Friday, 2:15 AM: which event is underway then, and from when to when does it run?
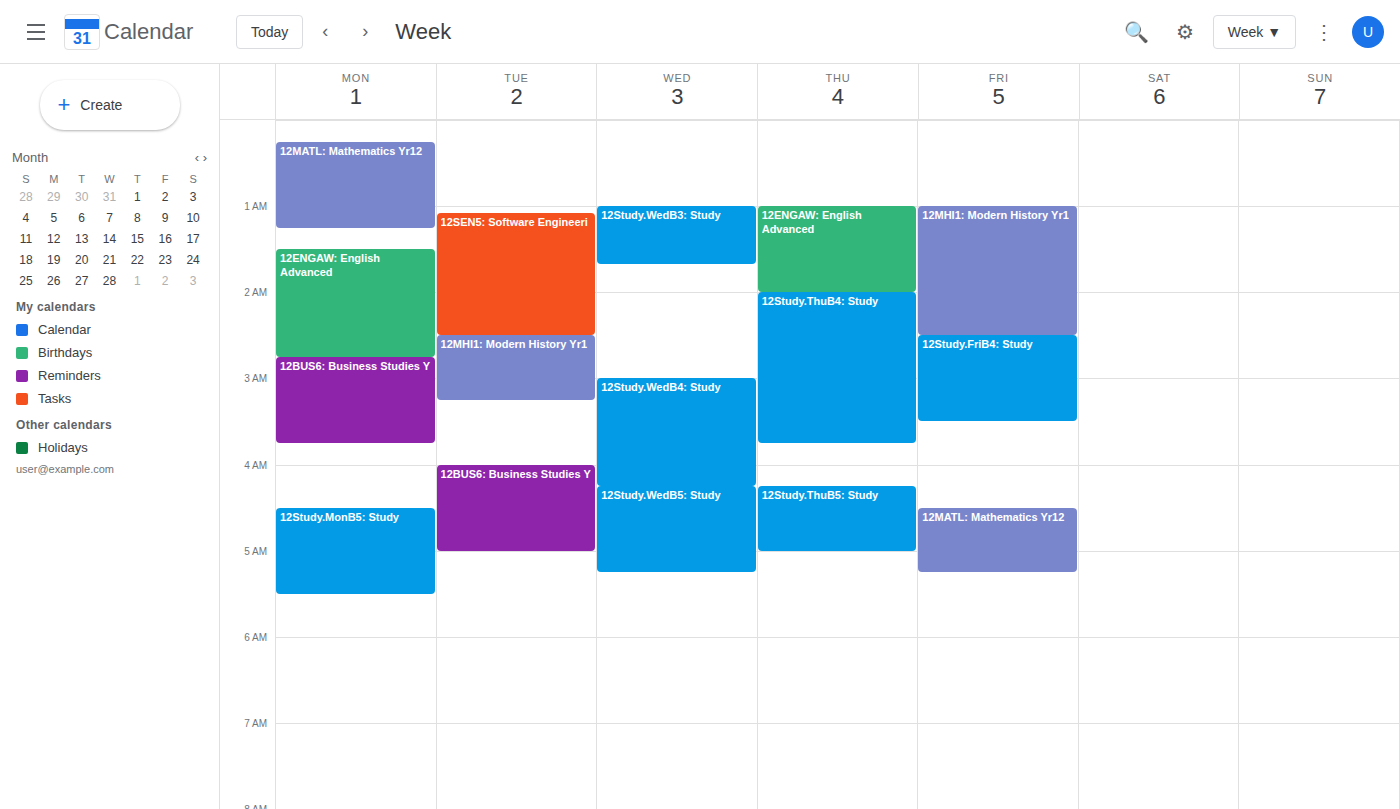
"12MHI1: Modern History Yr1", 1:00 AM to 2:30 AM